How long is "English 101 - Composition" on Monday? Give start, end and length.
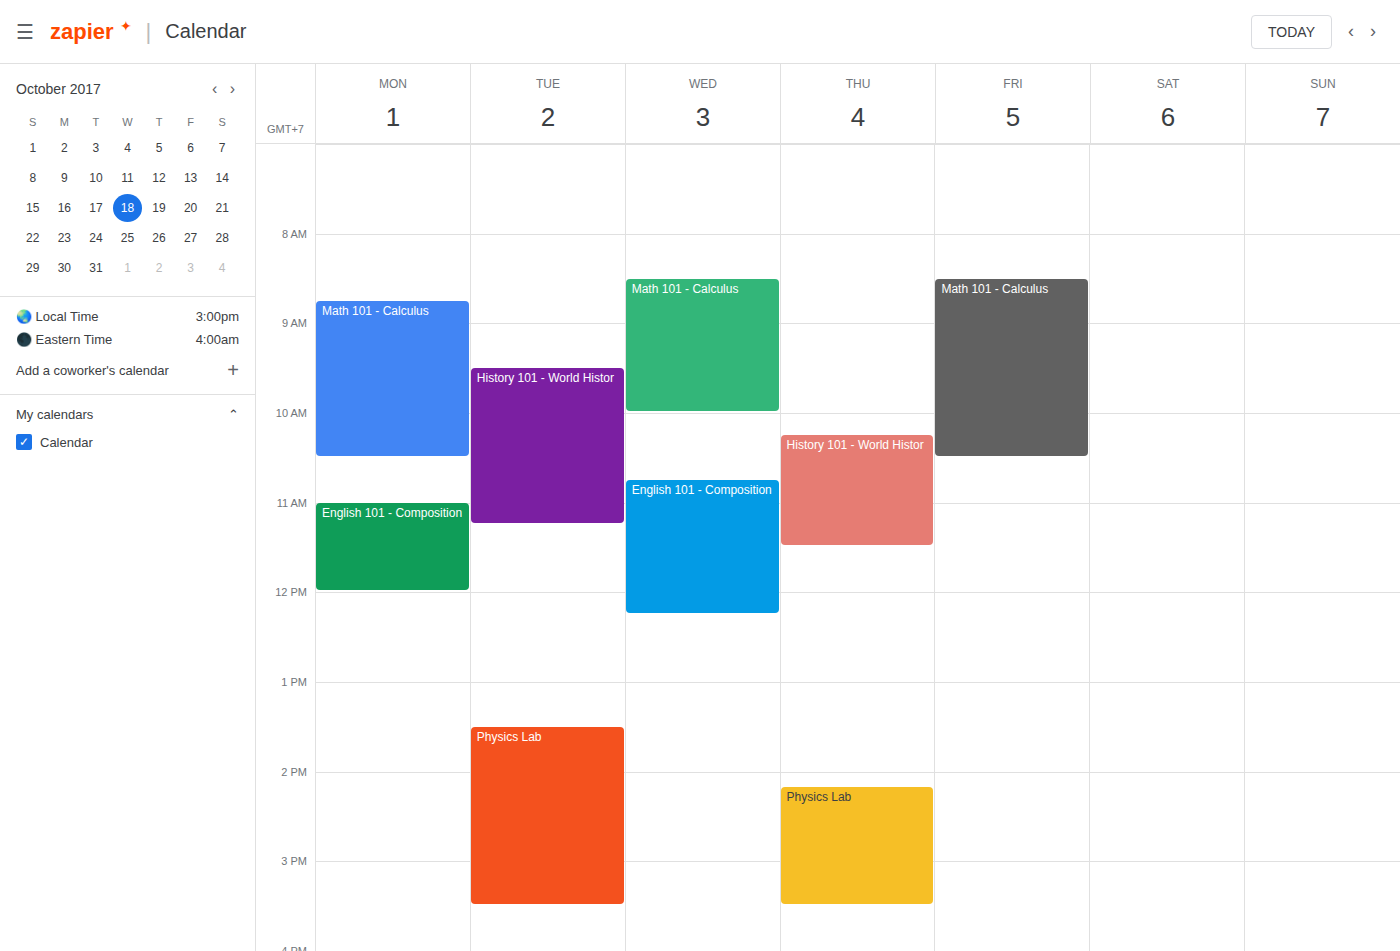
11:00 AM to 12:00 PM, 1 hour